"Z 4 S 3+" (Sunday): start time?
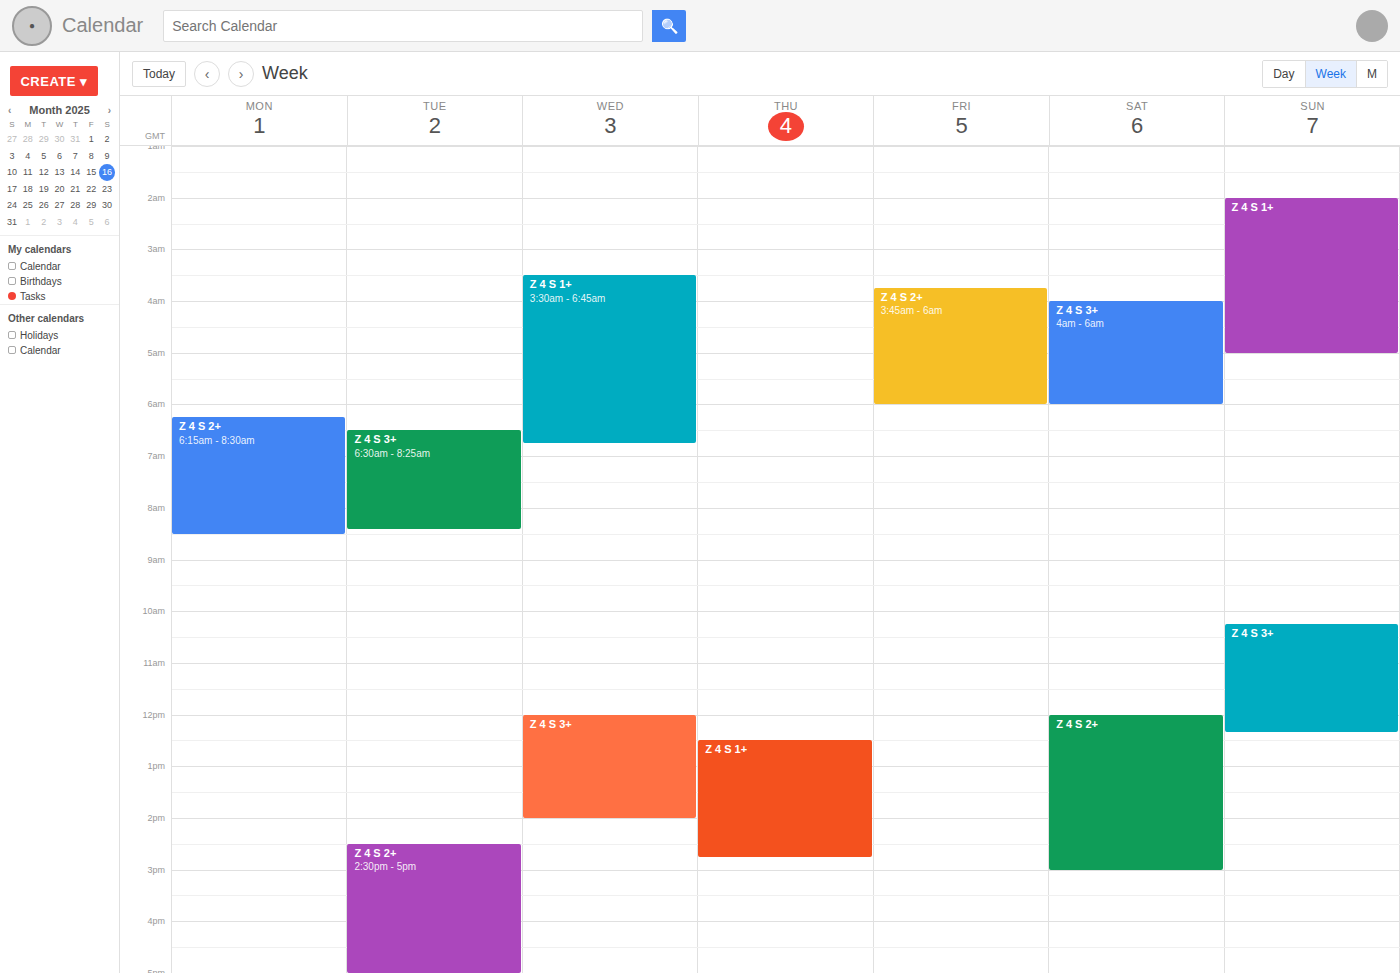
10:15 AM